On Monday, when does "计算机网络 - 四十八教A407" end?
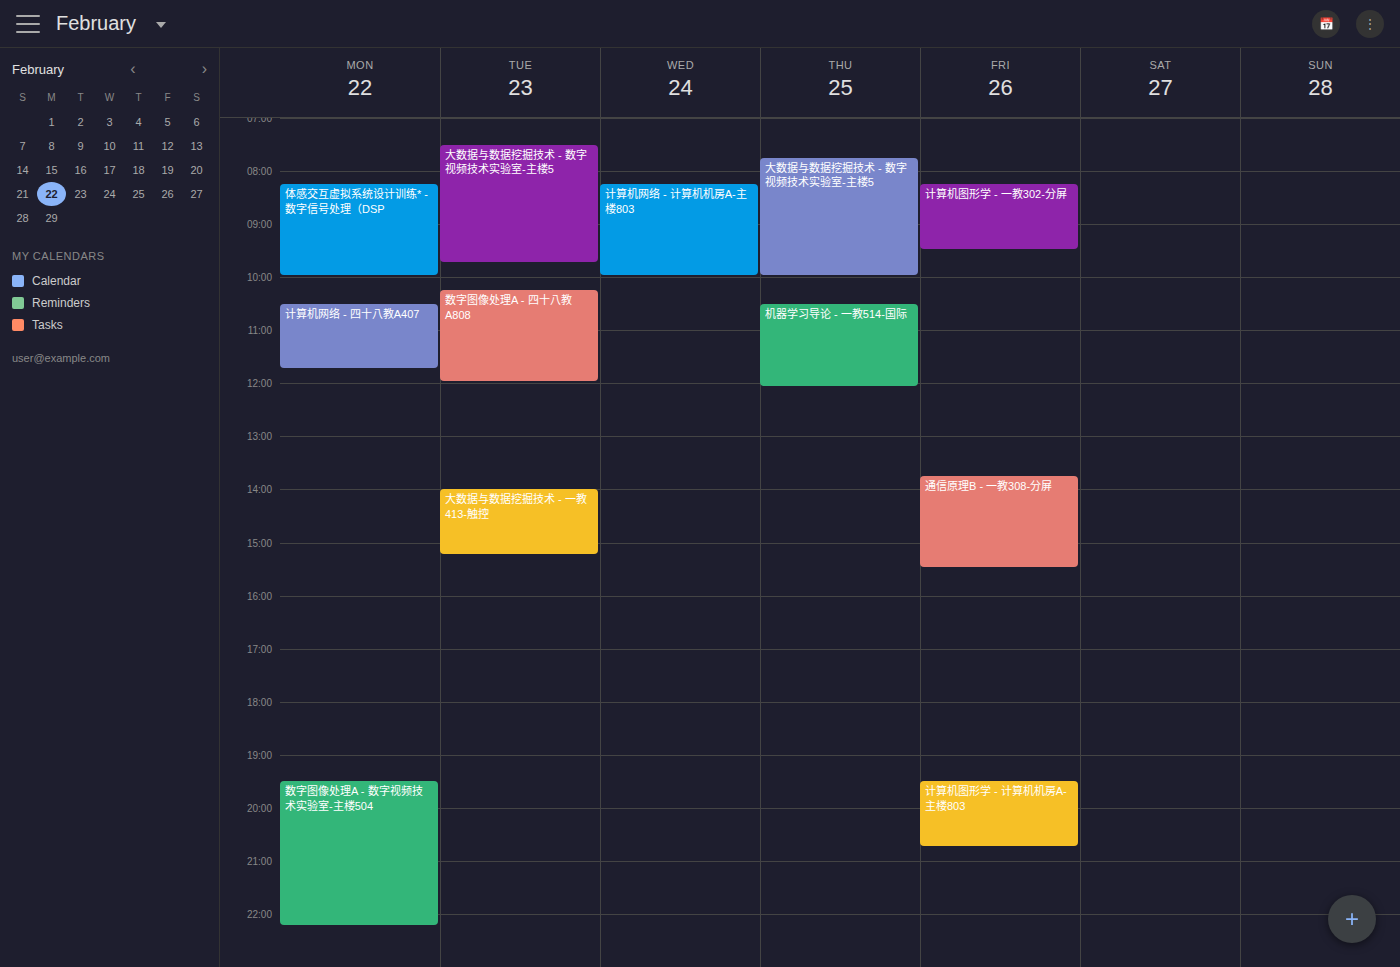
11:45 AM